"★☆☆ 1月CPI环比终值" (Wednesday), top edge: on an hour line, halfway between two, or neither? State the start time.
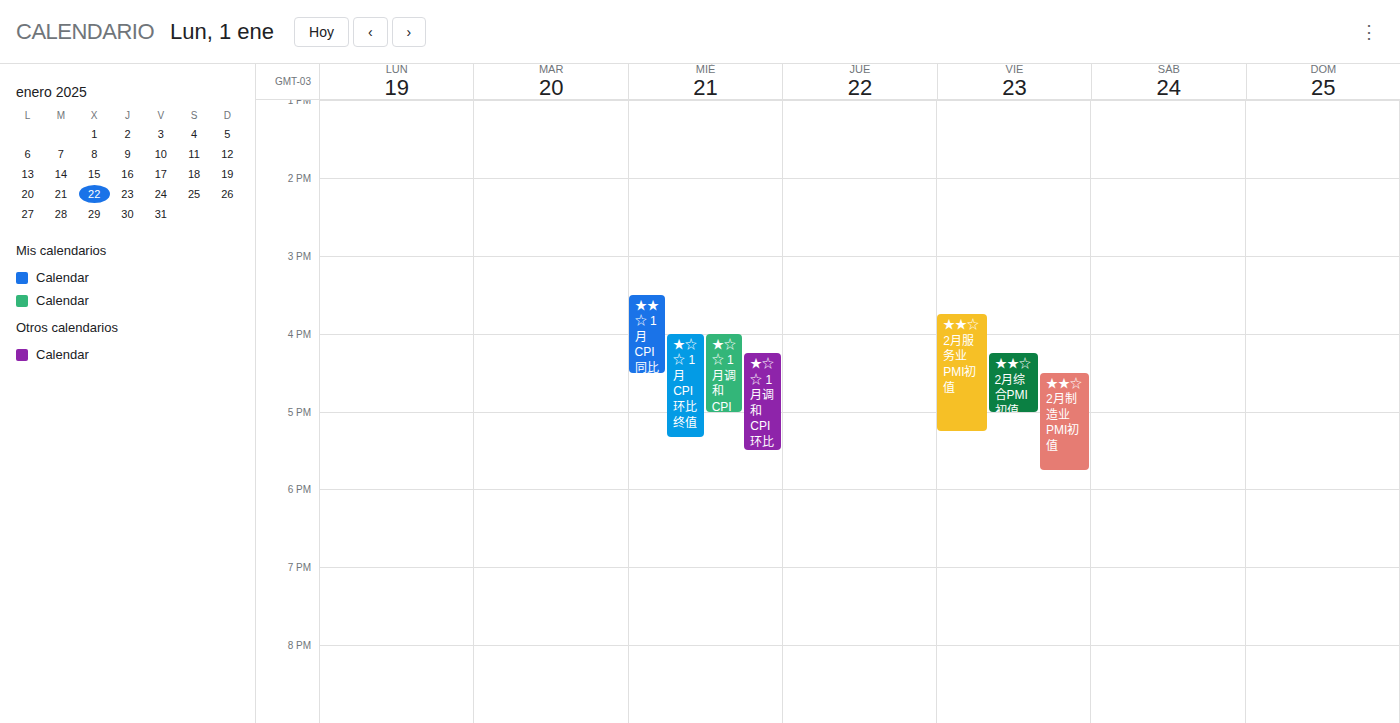
4:00 PM -- exactly on the 4 PM line.